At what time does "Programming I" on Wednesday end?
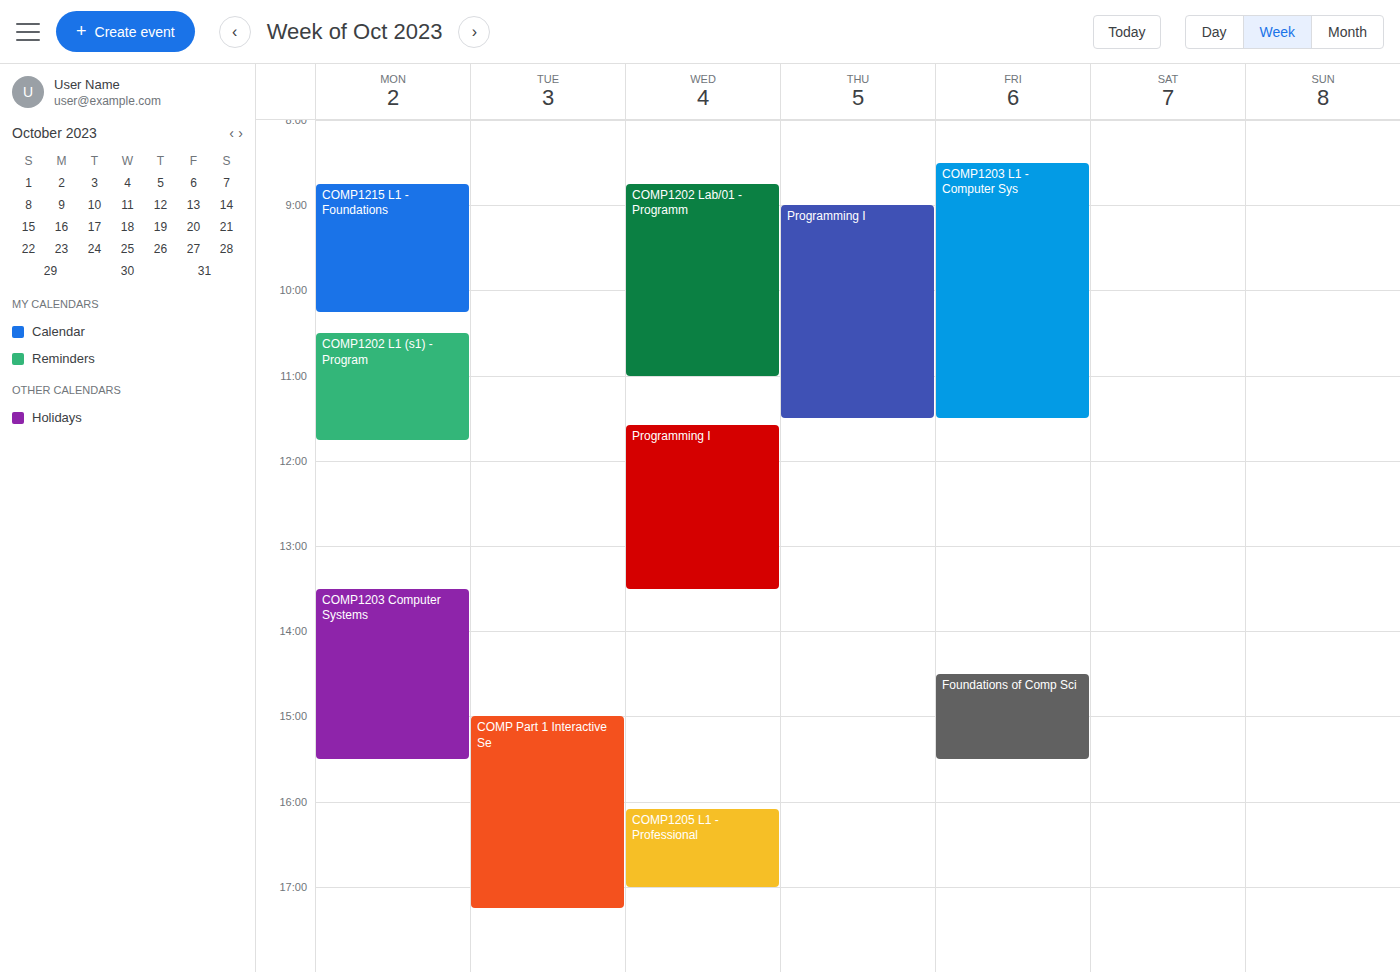
1:30 PM